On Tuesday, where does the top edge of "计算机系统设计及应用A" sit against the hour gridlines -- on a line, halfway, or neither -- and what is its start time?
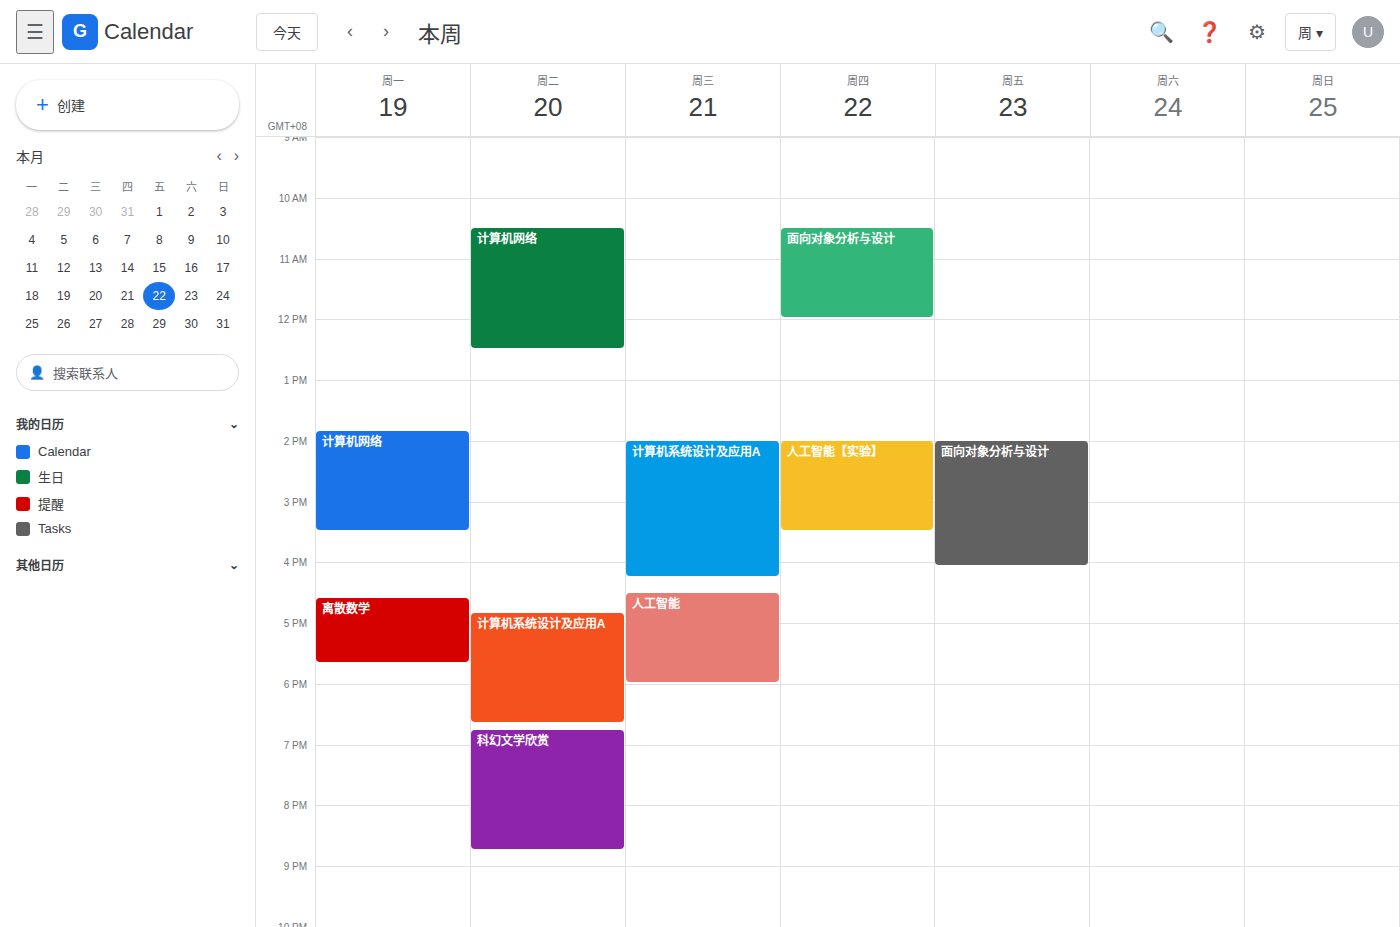
4:50 PM -- neither: 50 minutes below the 4 PM line and 10 minutes above the 5 PM line.